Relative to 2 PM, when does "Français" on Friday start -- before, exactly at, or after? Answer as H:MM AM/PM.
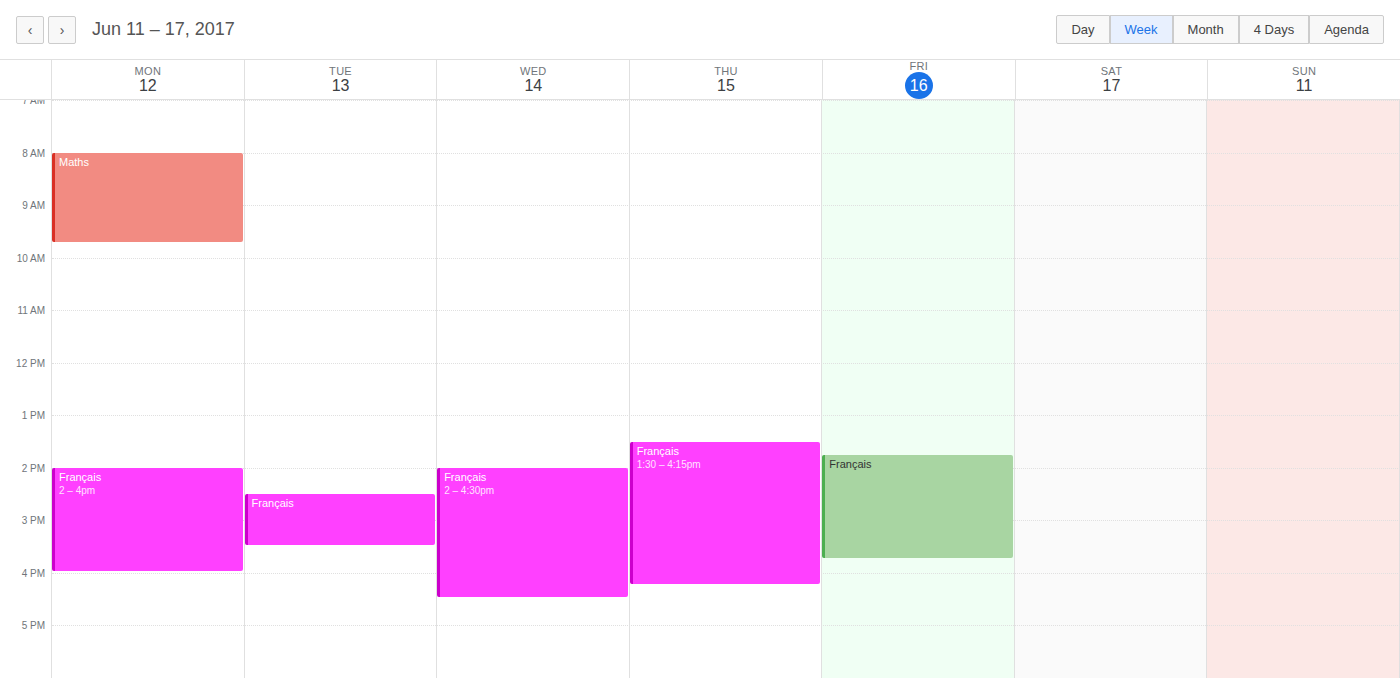
1:45 PM -- before 2 PM, 15 minutes above the 2 PM line.